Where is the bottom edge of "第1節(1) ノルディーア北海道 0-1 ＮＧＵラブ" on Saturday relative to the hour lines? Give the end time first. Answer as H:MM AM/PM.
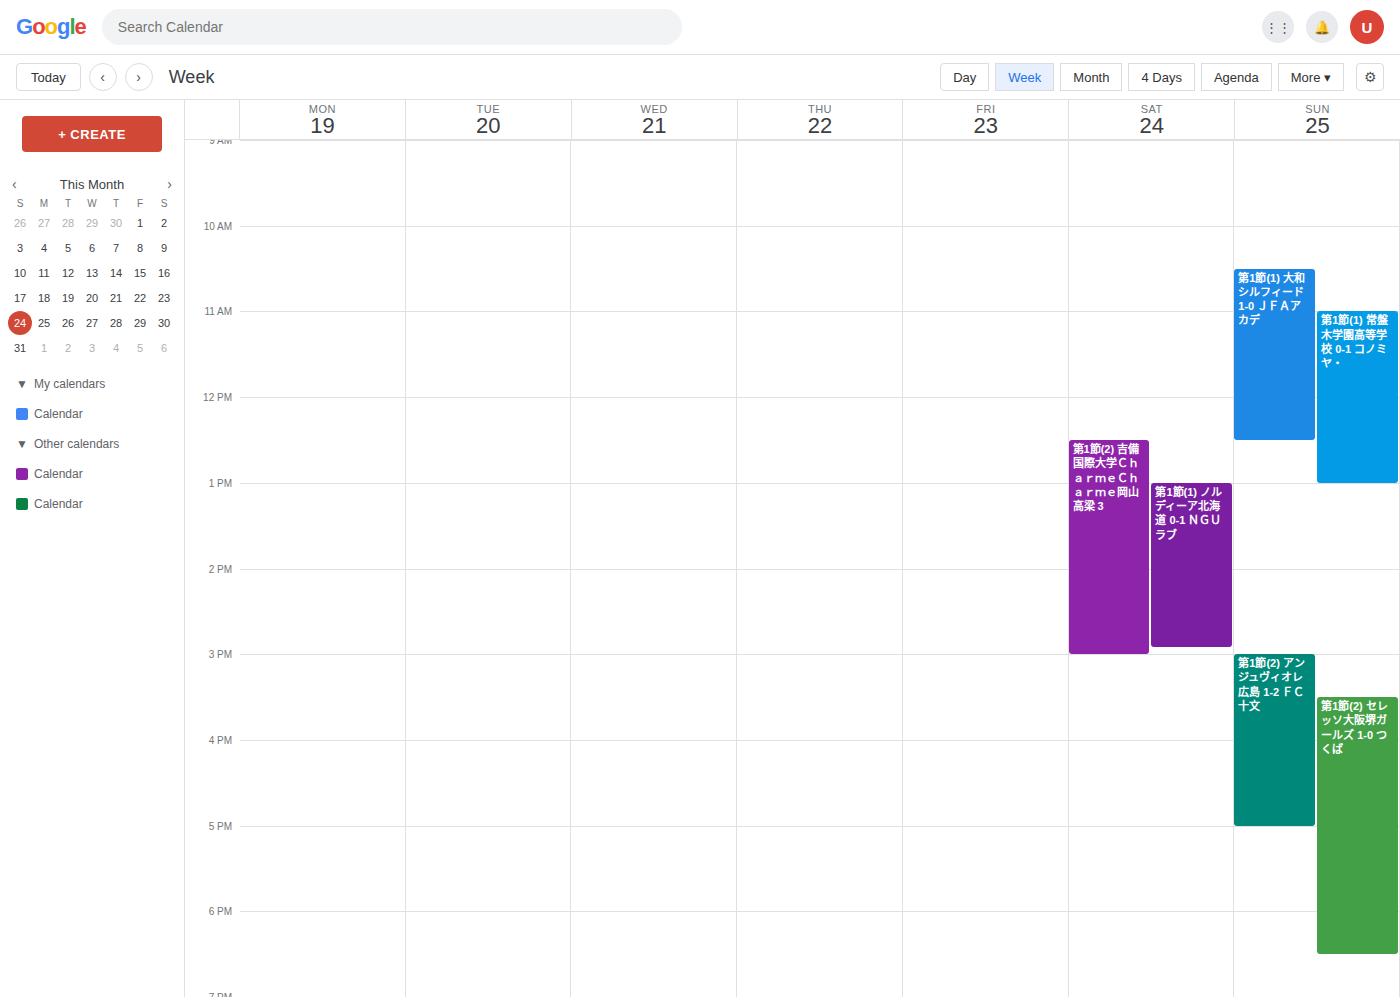
2:55 PM -- neither: 55 minutes below the 2 PM line and 5 minutes above the 3 PM line.